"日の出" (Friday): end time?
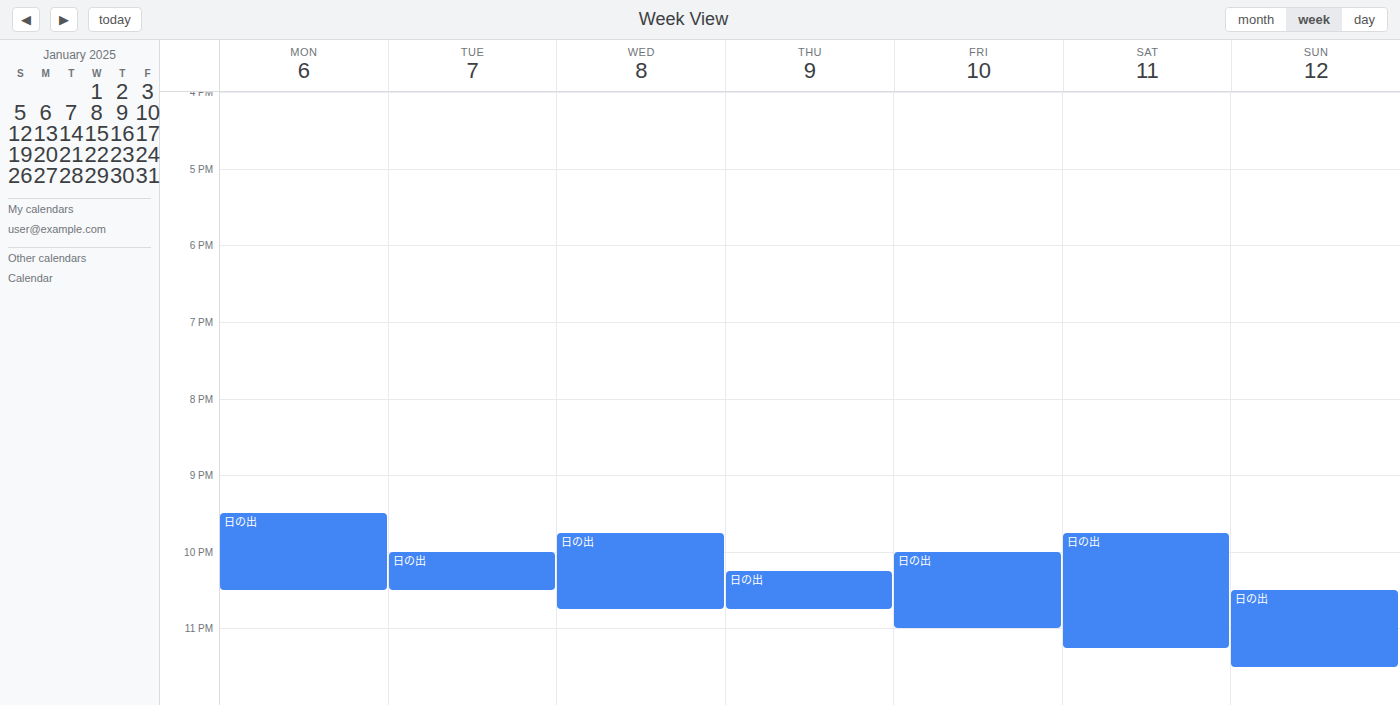
23:00